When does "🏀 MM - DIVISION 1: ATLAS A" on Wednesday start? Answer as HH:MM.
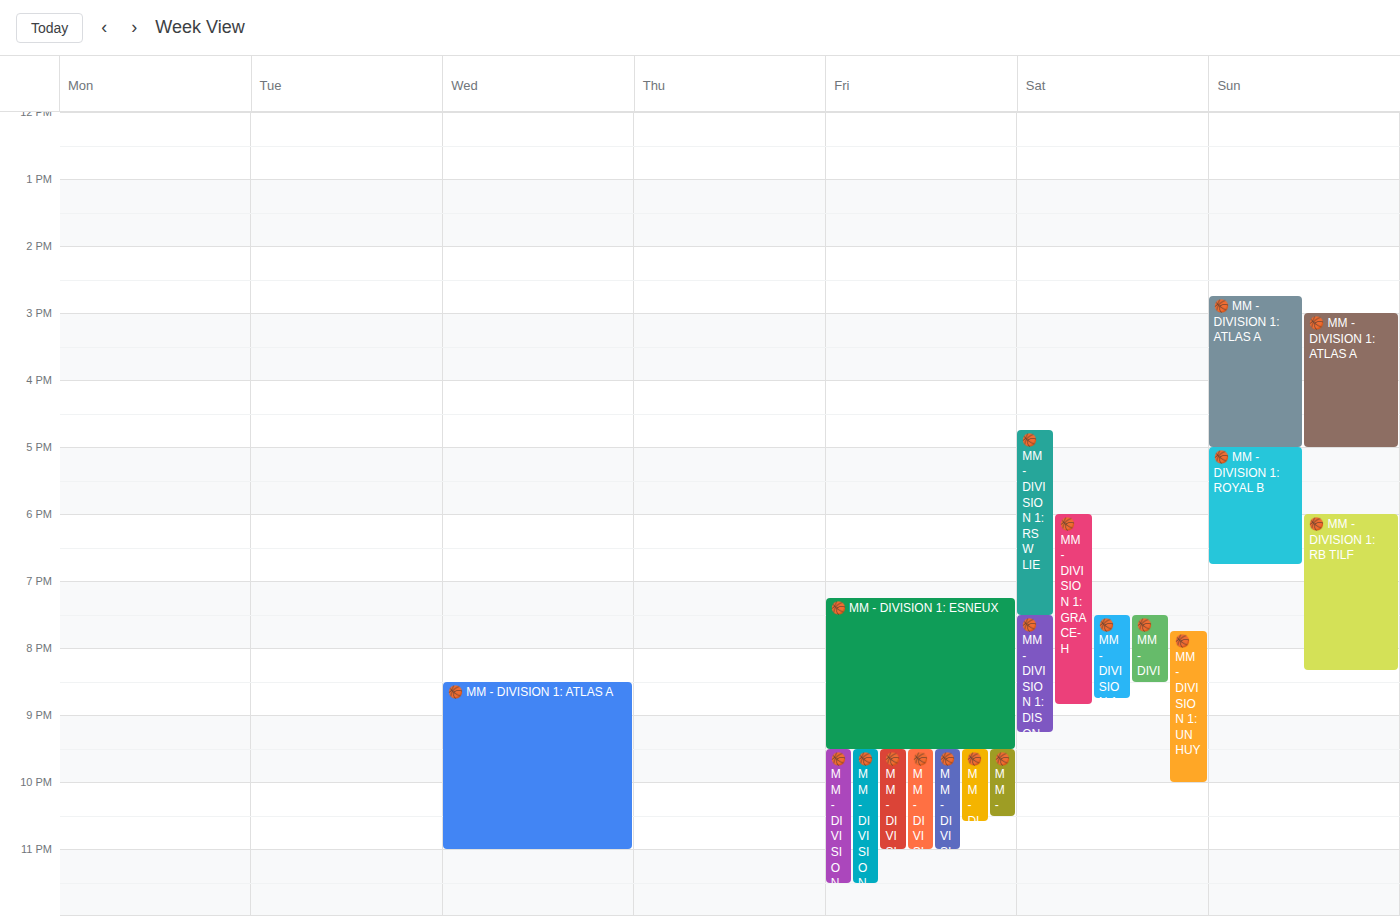
20:30